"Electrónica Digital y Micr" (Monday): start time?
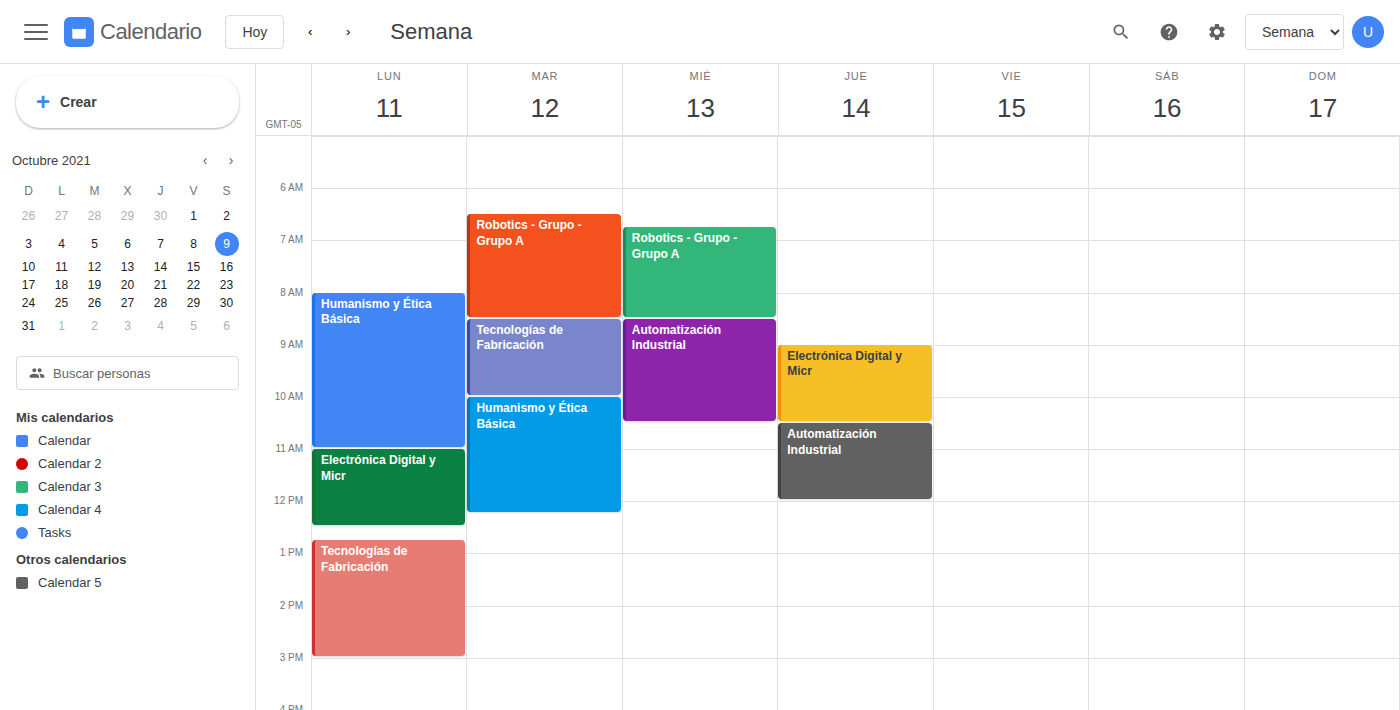
11:00